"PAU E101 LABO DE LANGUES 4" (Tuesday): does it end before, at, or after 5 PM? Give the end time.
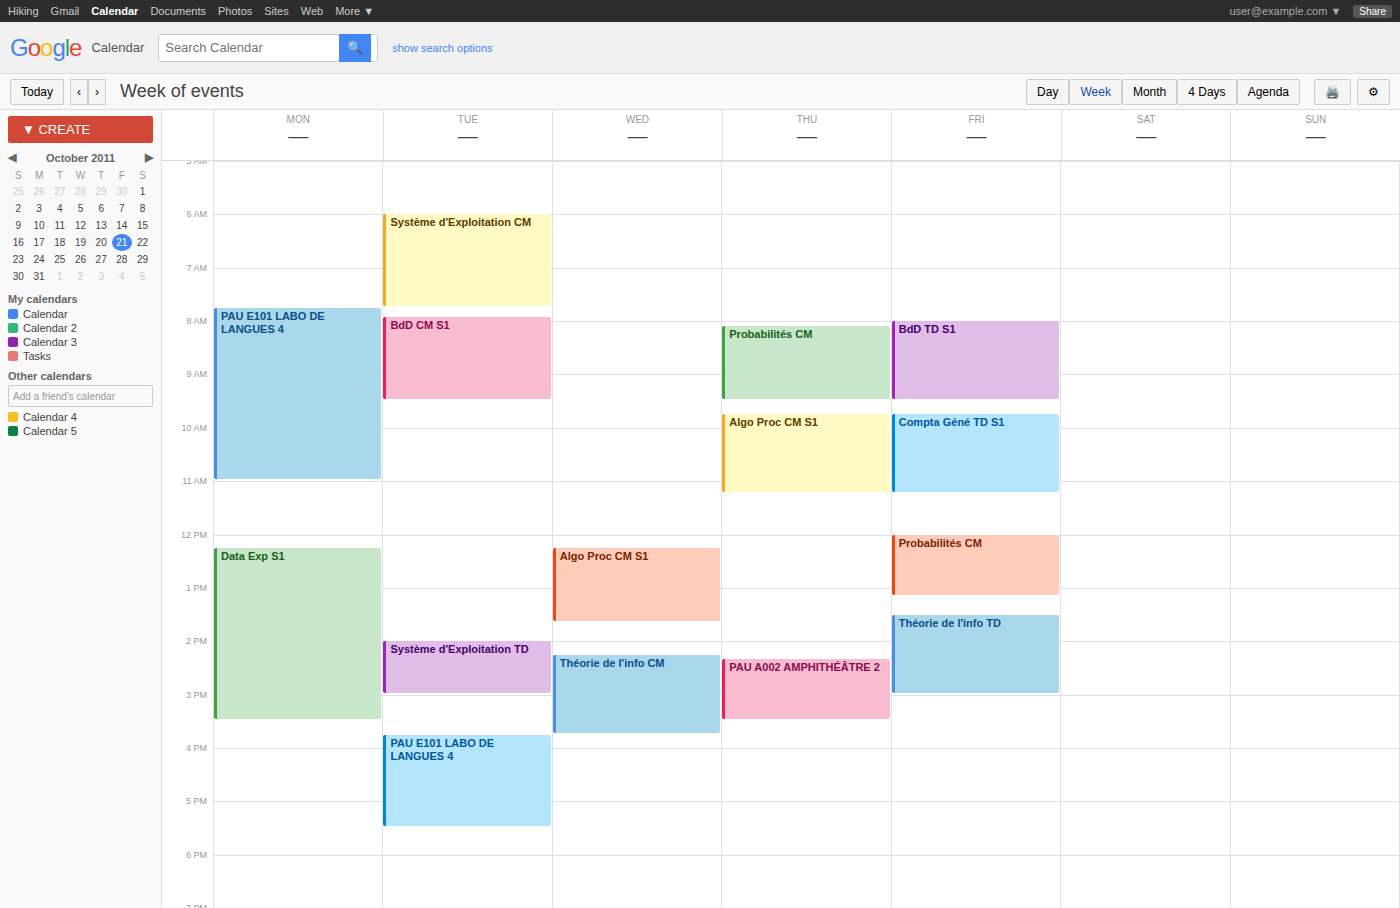
5:30 PM -- after 5 PM, 30 minutes below the 5 PM line.